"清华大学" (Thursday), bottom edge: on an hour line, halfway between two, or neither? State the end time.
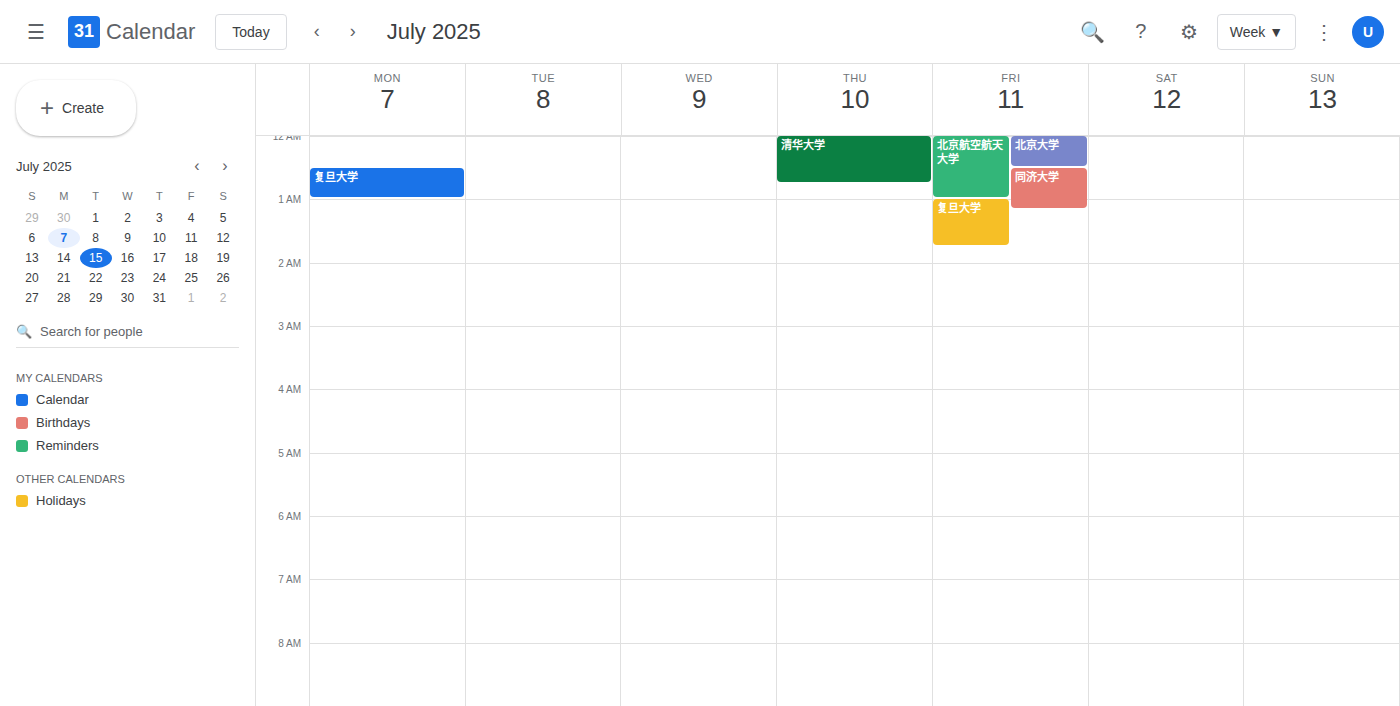
12:45 AM -- neither: three quarters of the way from the 12 AM line to the 1 AM line.